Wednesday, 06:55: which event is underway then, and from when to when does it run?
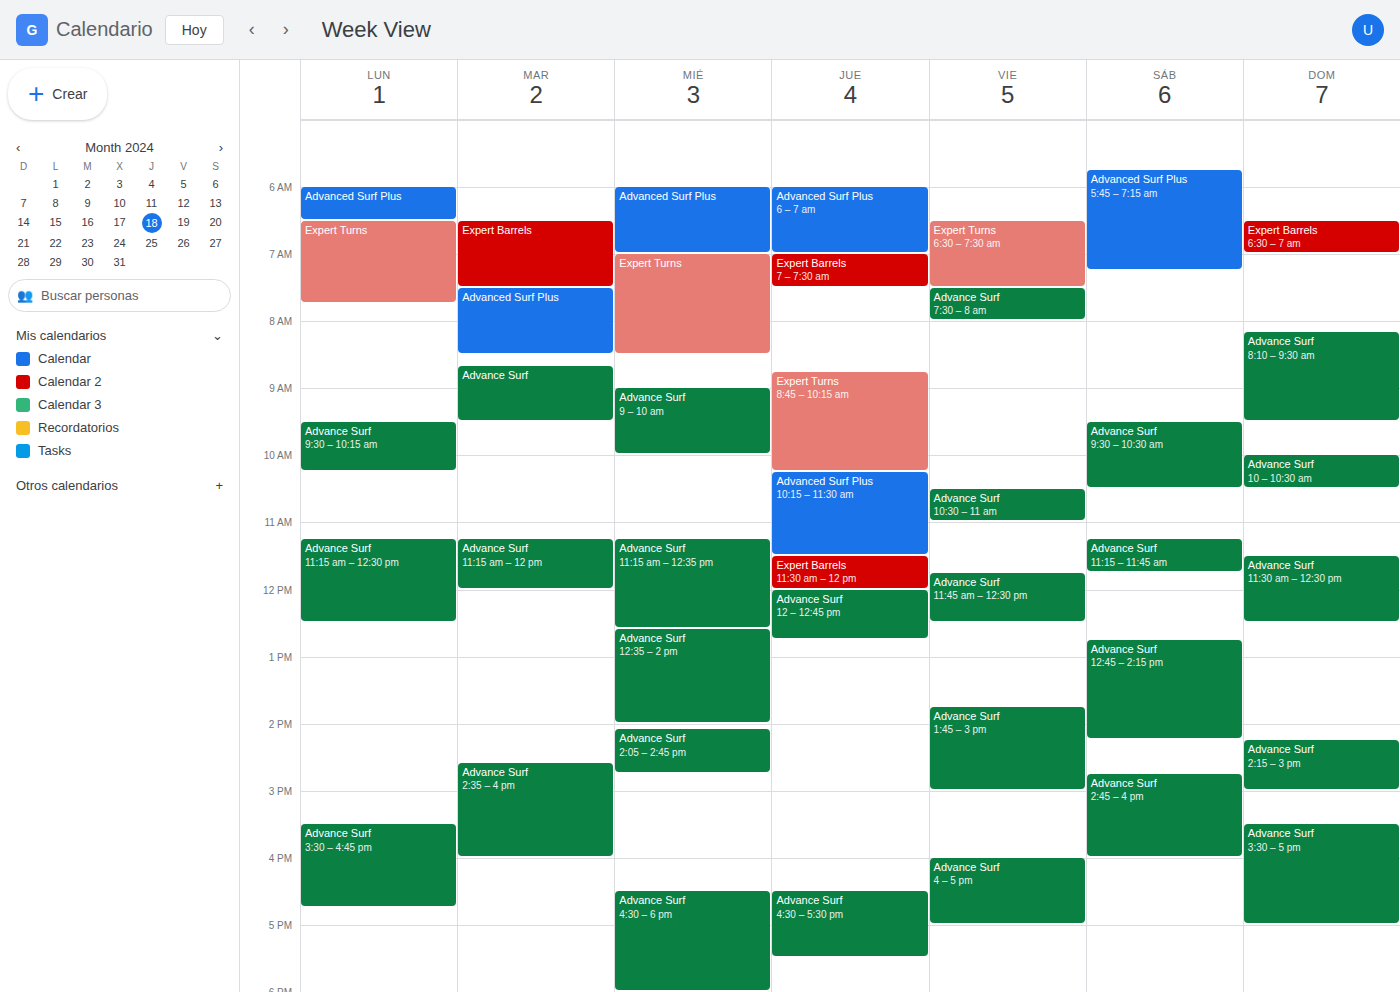
"Advanced Surf Plus", 06:00 to 07:00